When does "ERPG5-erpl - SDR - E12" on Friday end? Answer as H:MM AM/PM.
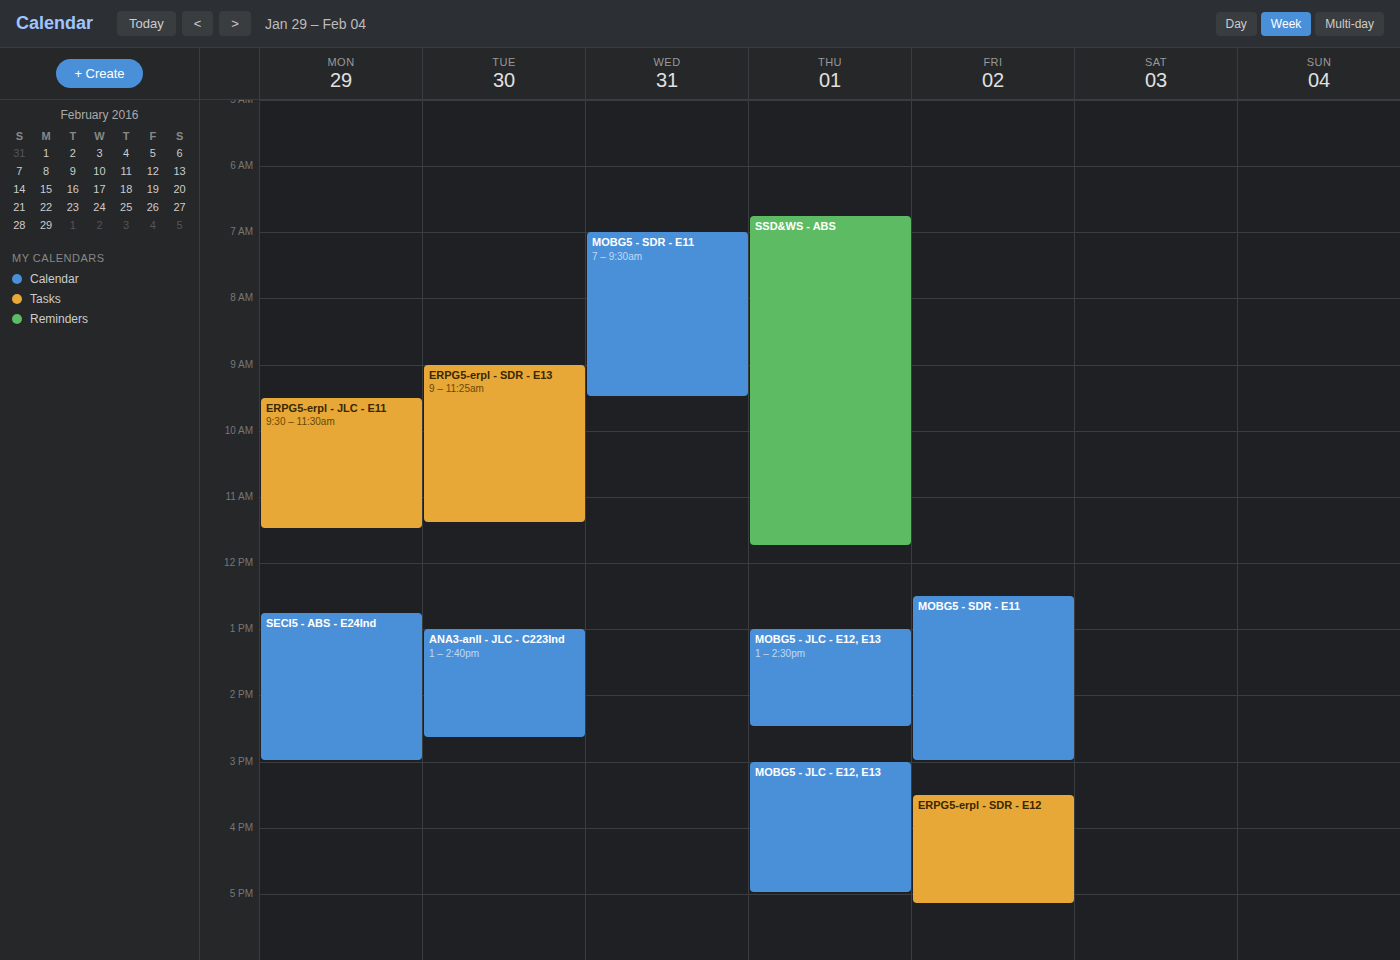
5:10 PM